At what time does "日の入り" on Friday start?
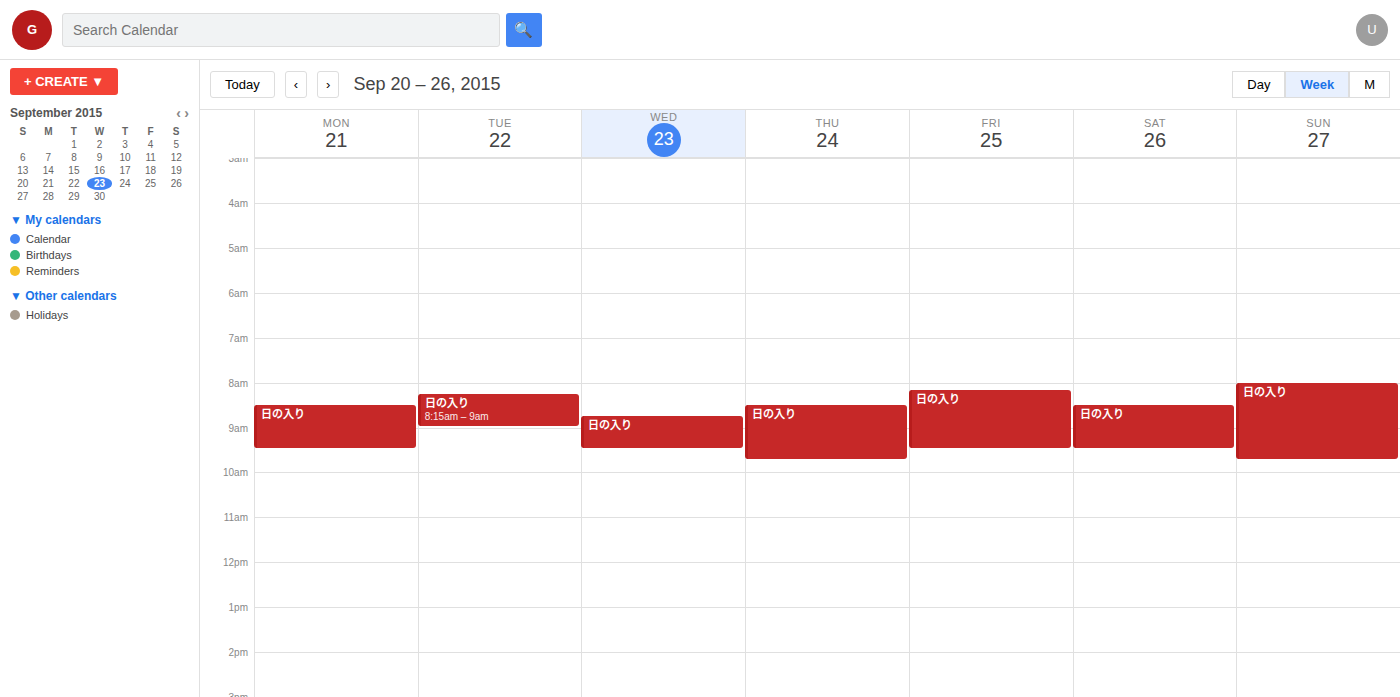
08:10